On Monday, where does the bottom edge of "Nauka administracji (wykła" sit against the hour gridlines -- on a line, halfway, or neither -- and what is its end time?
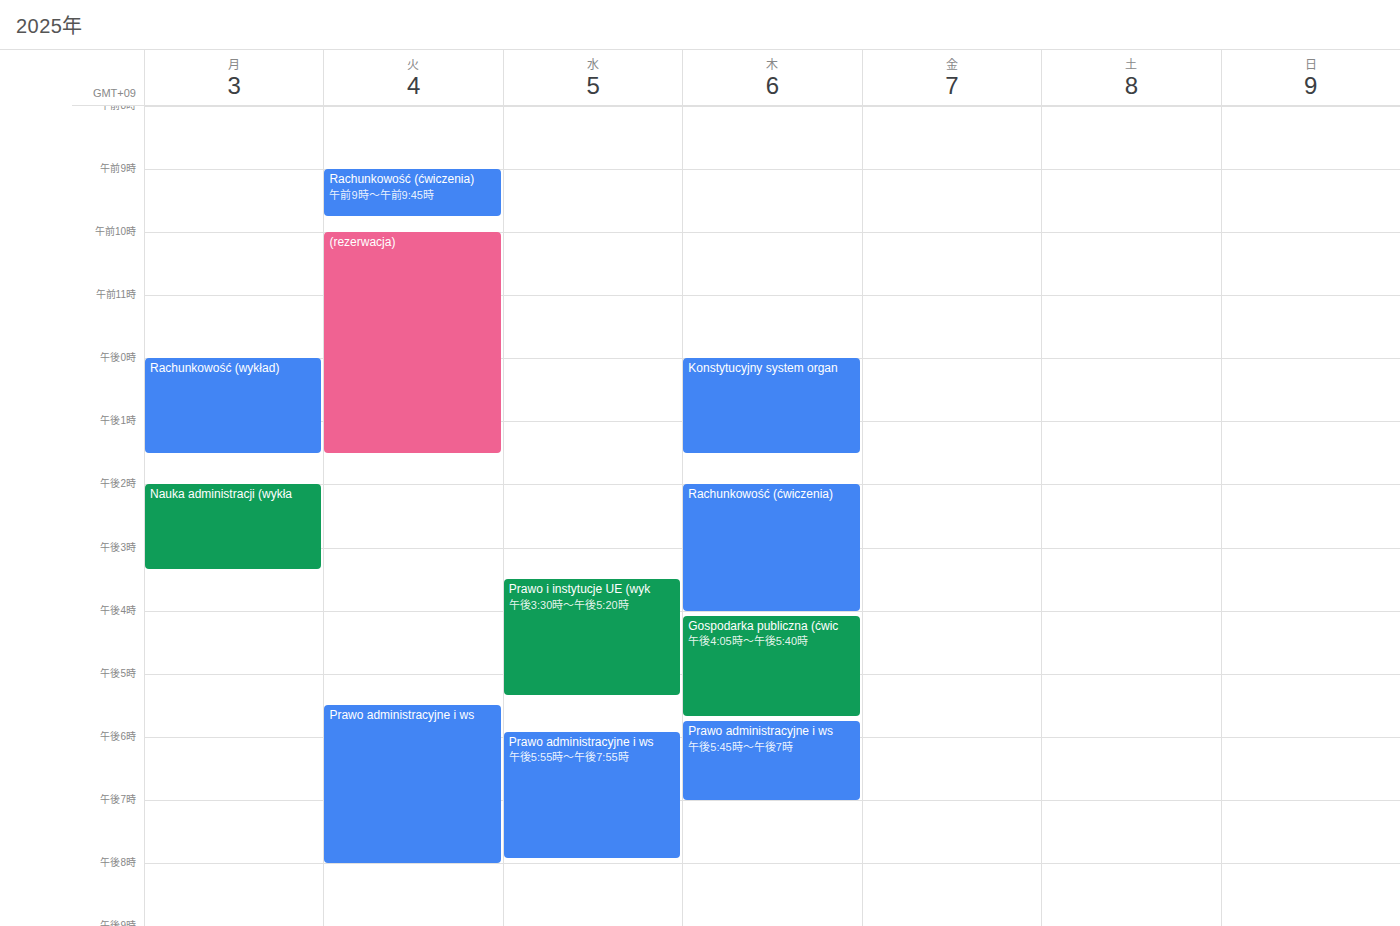
3:20 PM -- neither: 20 minutes below the 3 PM line and 40 minutes above the 4 PM line.